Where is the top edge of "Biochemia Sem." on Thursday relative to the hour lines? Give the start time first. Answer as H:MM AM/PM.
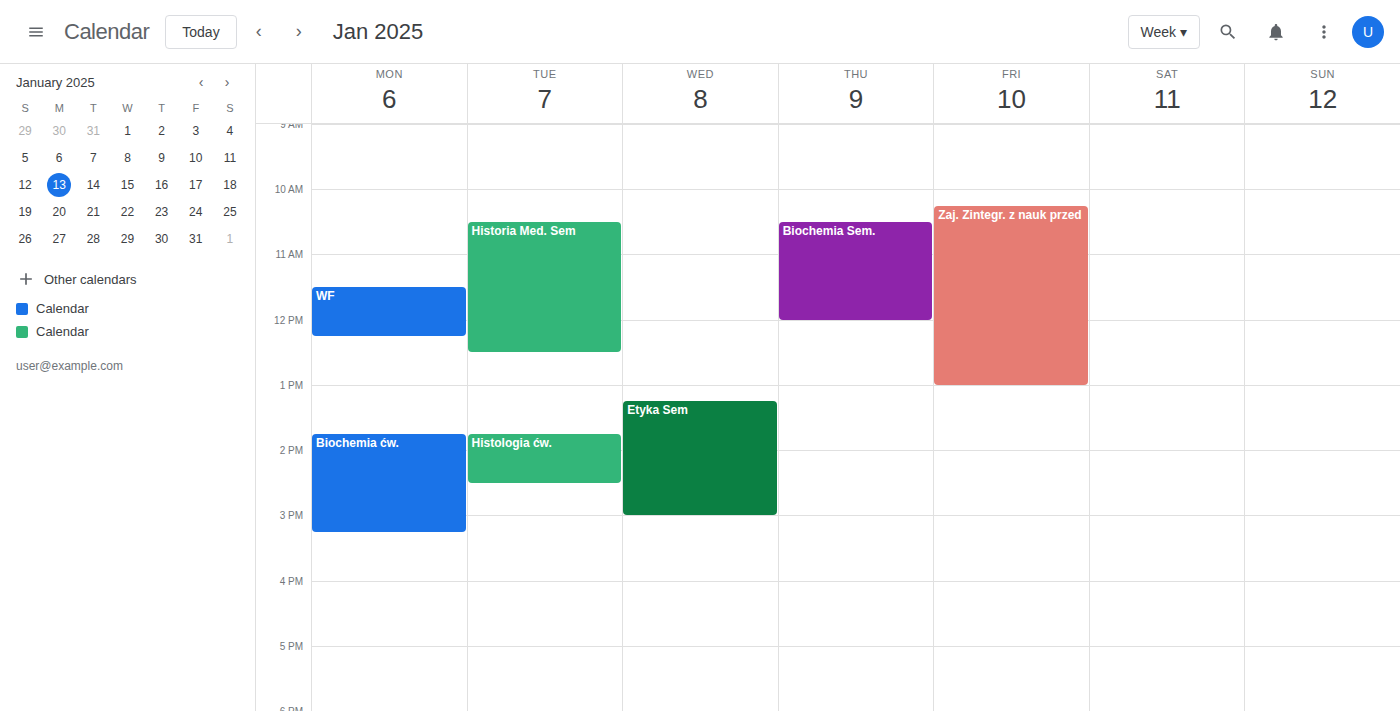
10:30 AM -- halfway between the 10 AM and 11 AM lines.